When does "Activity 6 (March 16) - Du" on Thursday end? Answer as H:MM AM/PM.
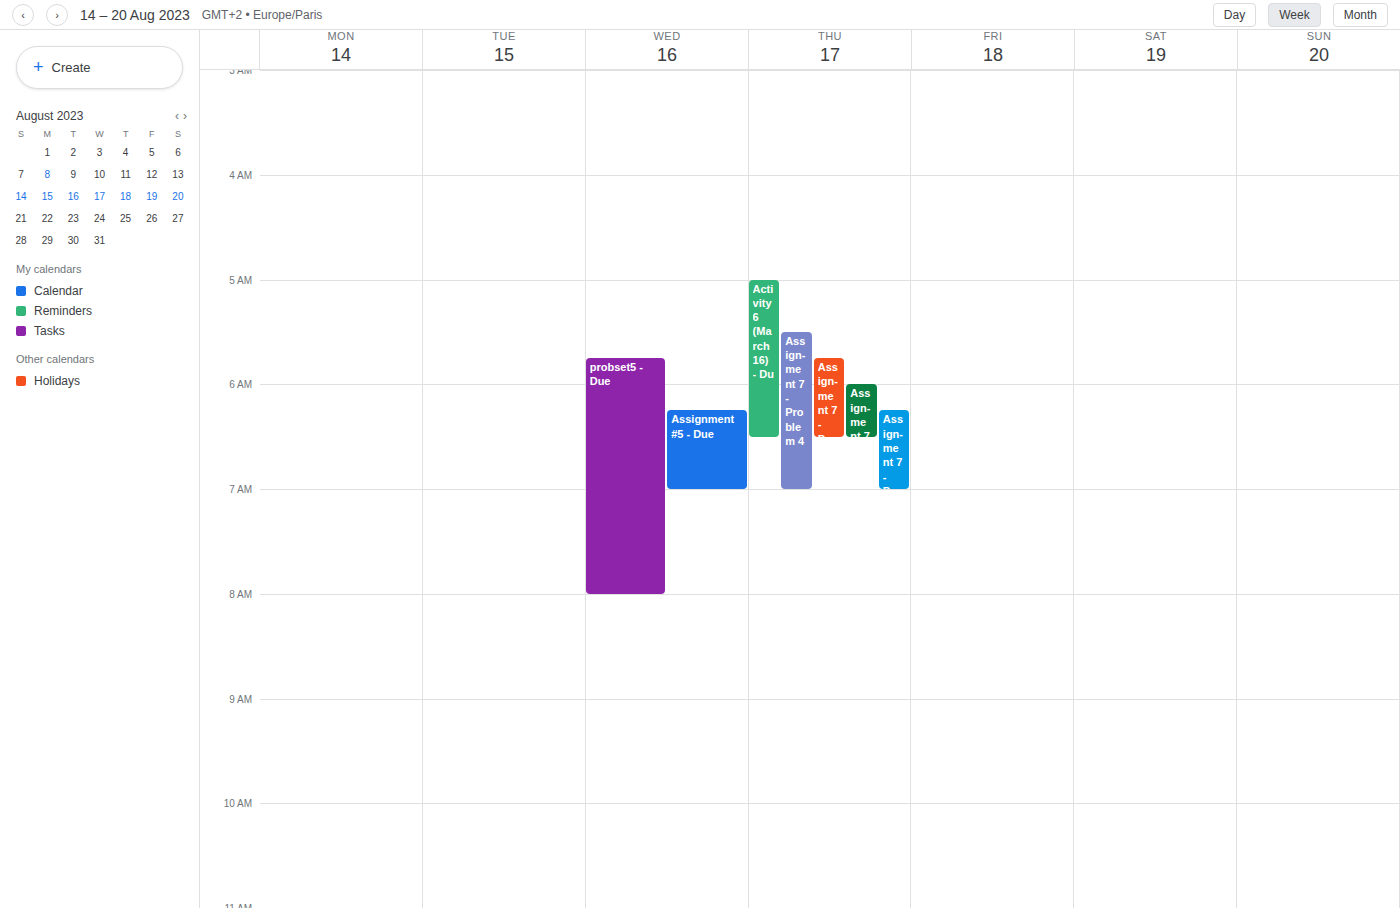
6:30 AM